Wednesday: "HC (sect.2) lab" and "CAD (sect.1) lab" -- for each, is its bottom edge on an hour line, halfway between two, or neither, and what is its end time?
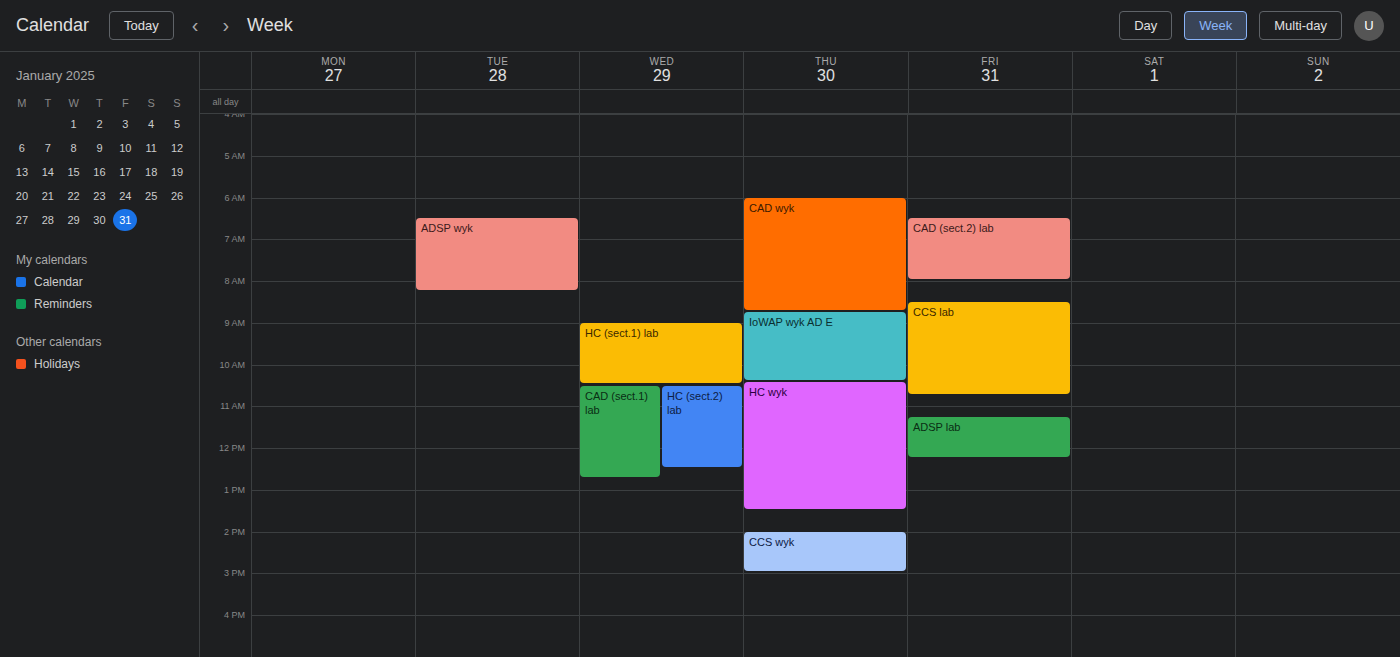
"HC (sect.2) lab": 12:30 PM, halfway between the 12 PM and 1 PM lines. "CAD (sect.1) lab": 12:45 PM, neither: three quarters of the way from the 12 PM line to the 1 PM line.